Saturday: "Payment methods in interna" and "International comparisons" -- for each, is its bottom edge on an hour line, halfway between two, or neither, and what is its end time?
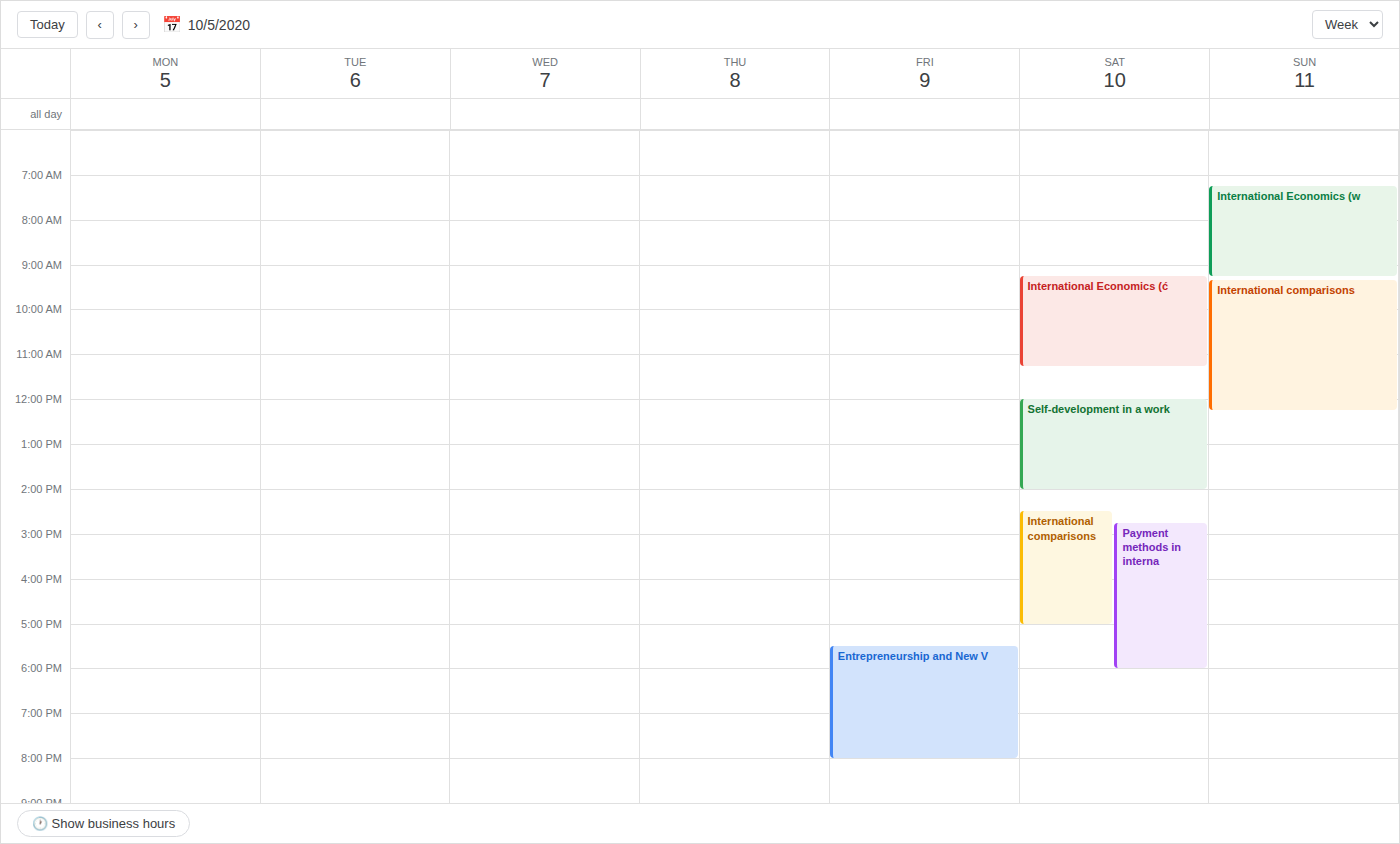
"Payment methods in interna": 6:00 PM, exactly on the 6 PM line. "International comparisons": 5:00 PM, exactly on the 5 PM line.